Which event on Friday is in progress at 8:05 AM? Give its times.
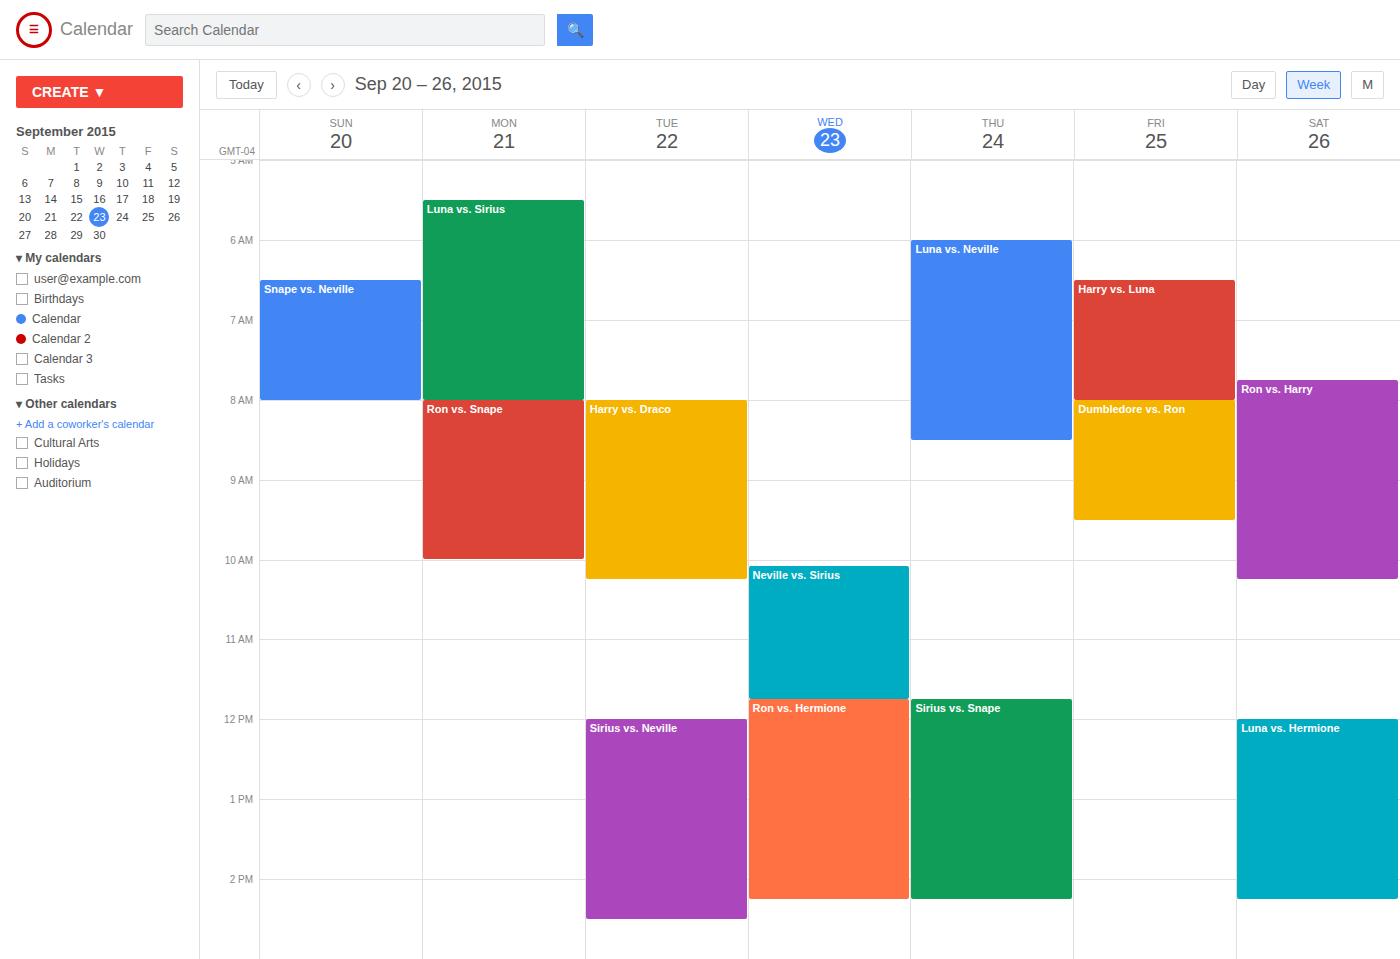
"Dumbledore vs. Ron", 8:00 AM to 9:30 AM